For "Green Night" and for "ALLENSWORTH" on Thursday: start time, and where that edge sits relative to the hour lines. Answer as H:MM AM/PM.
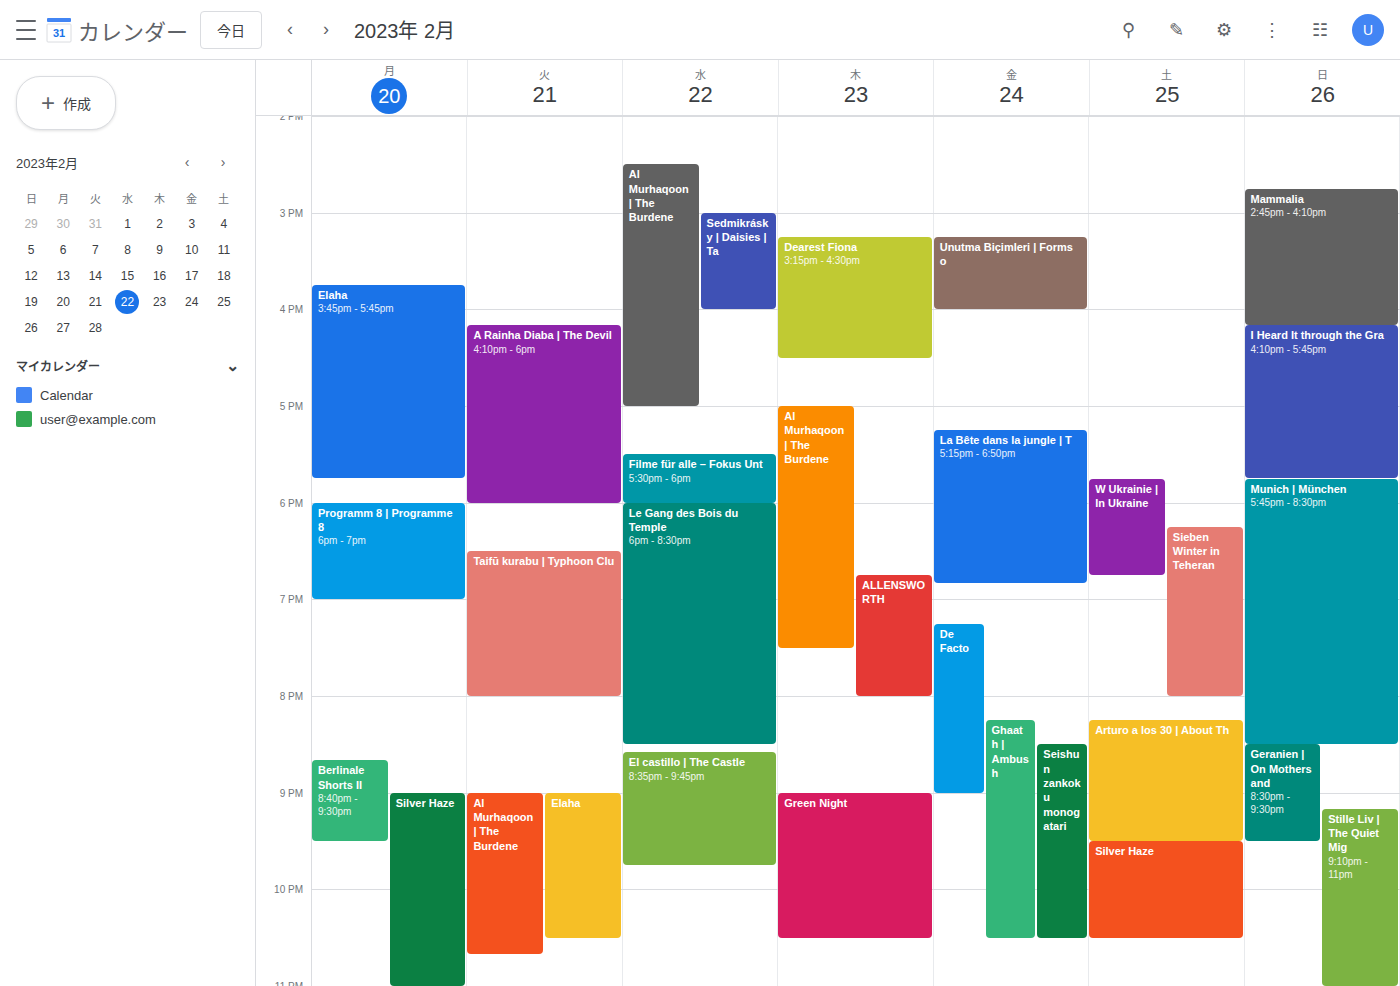
"Green Night": 9:00 PM, exactly on the 9 PM line. "ALLENSWORTH": 6:45 PM, neither: three quarters of the way from the 6 PM line to the 7 PM line.